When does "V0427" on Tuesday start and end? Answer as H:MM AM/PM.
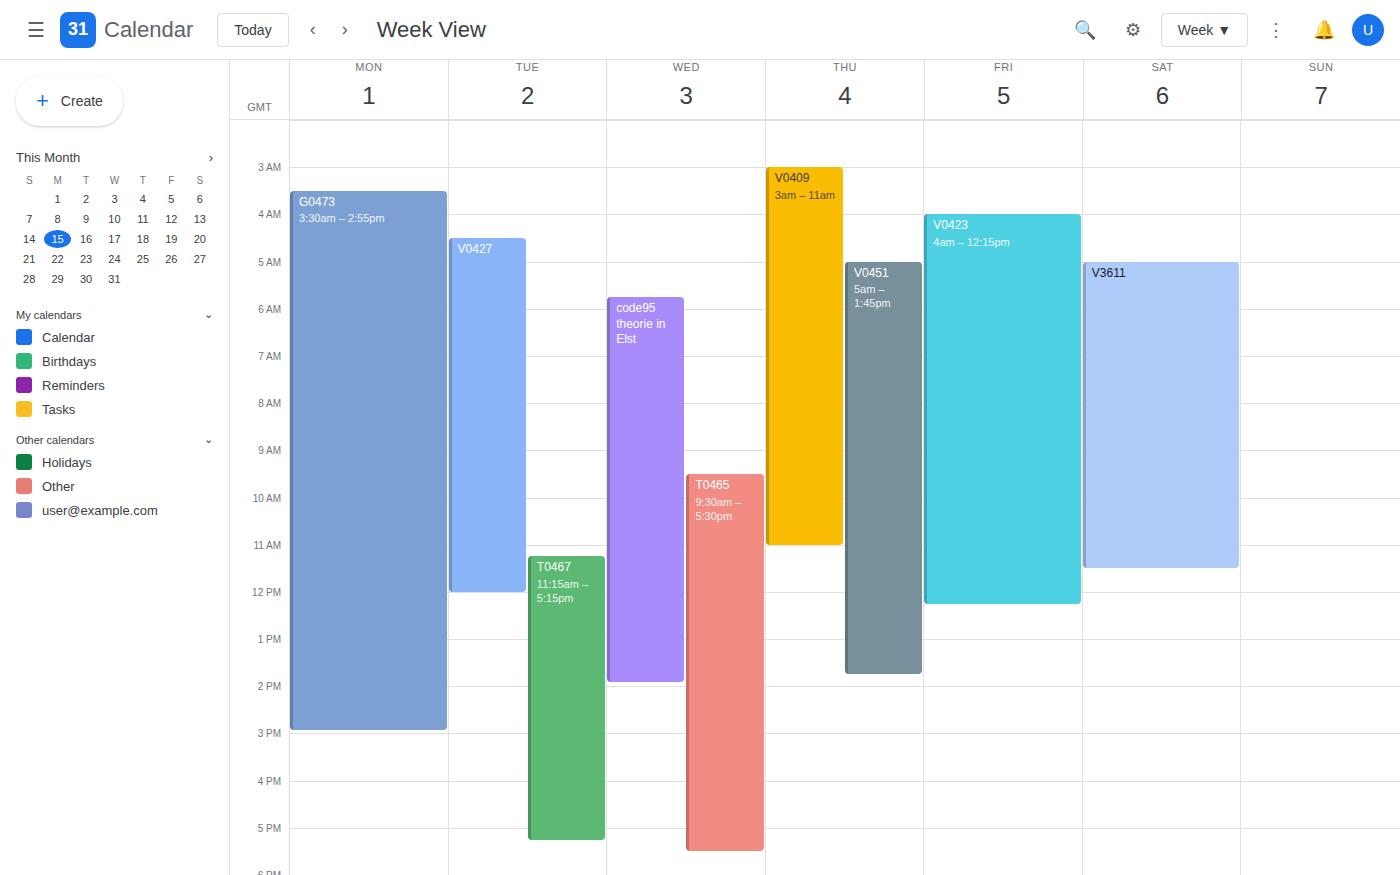
4:30 AM to 12:00 PM